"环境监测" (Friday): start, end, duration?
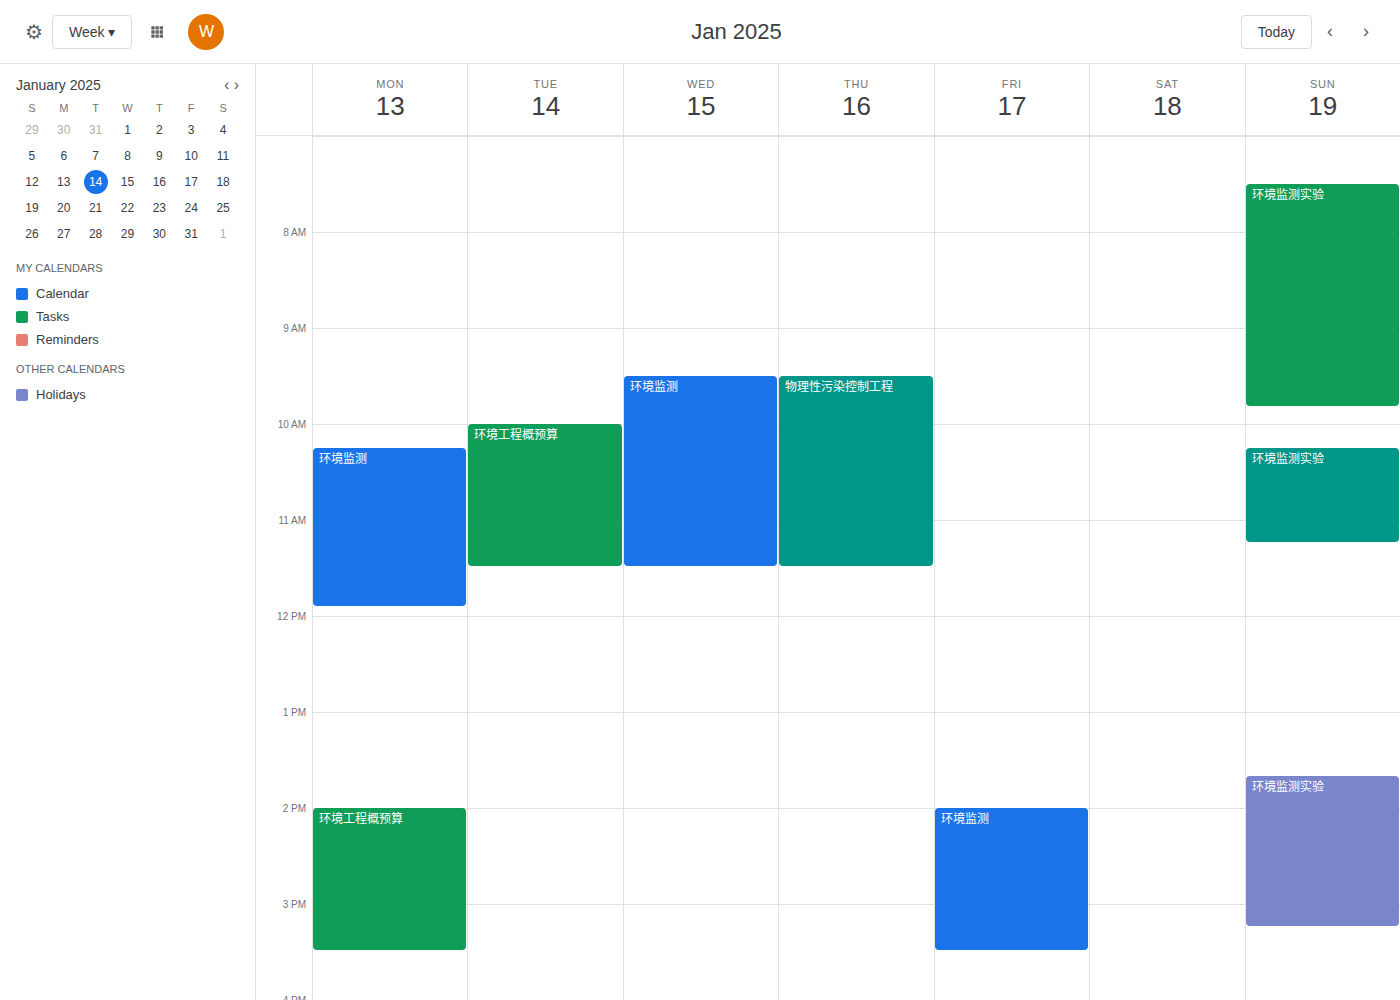
2:00 PM to 3:30 PM, 1 hour 30 minutes